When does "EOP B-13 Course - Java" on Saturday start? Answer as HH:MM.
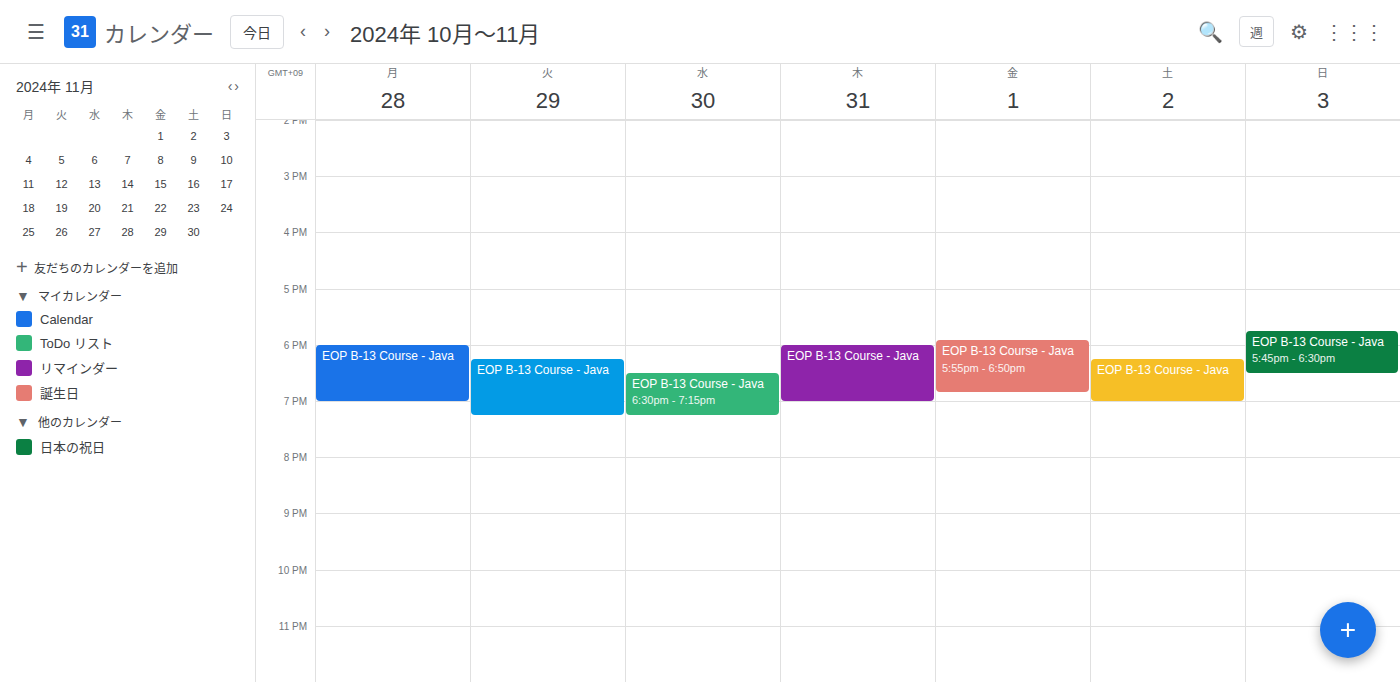
18:15